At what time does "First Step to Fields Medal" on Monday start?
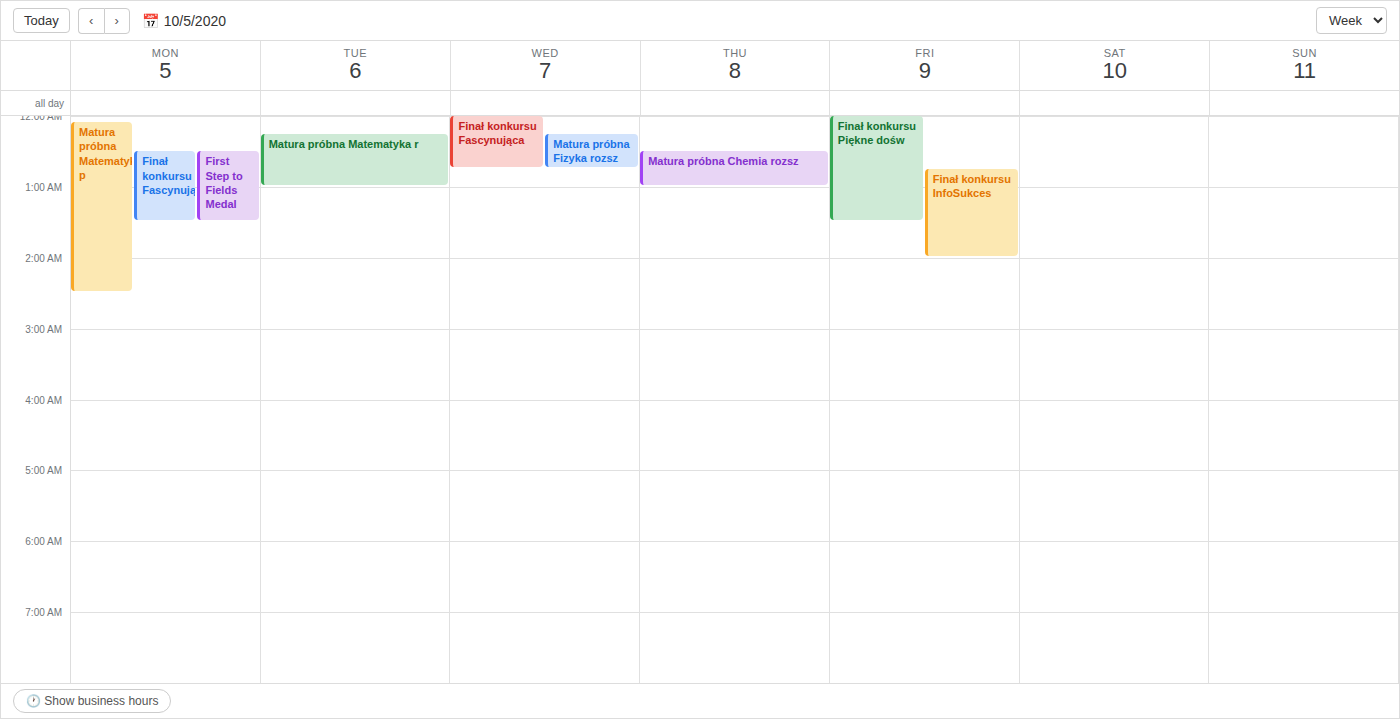
12:30 AM